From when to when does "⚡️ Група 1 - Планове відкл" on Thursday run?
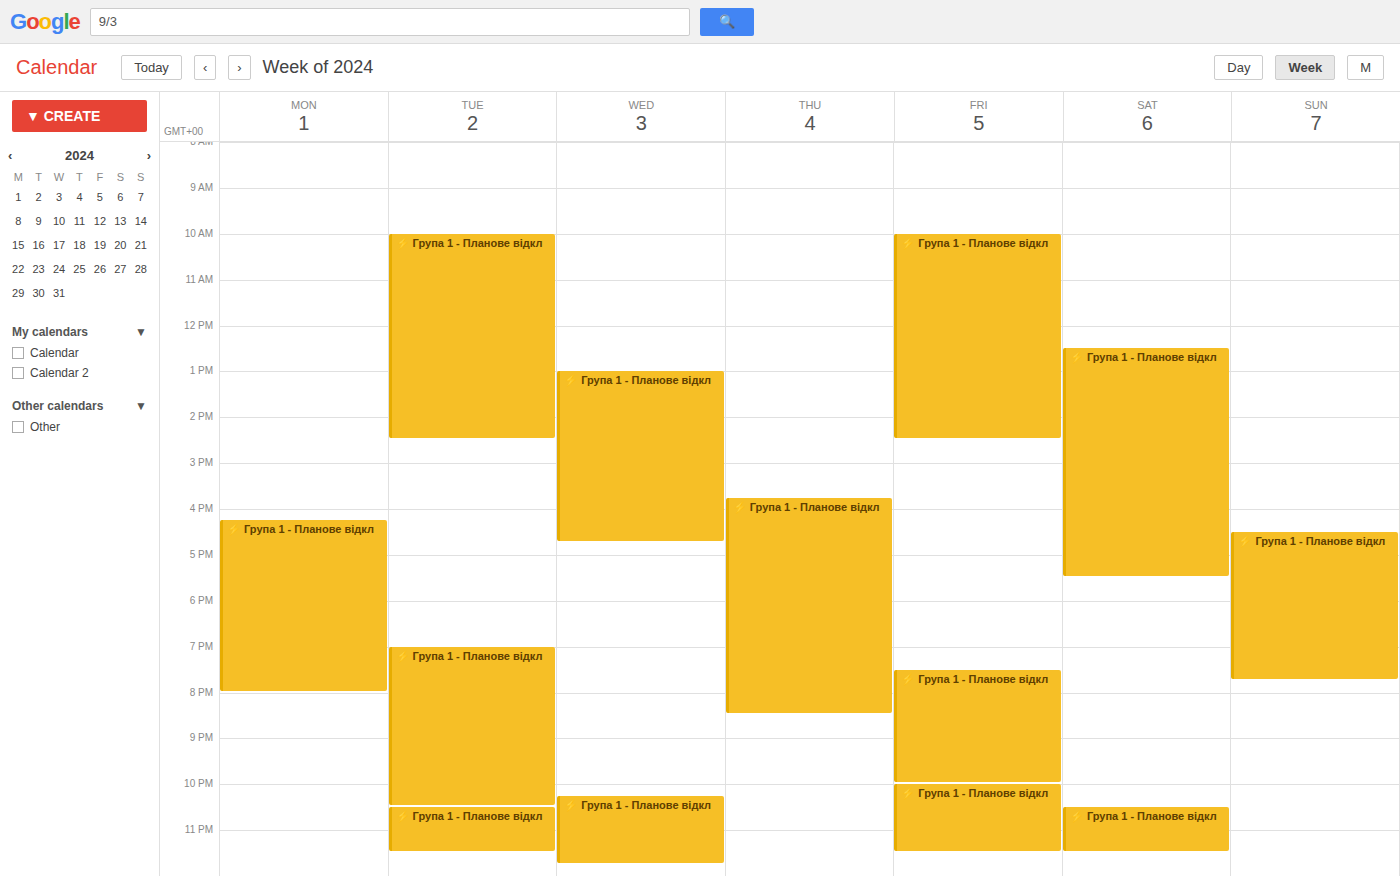
3:45 PM to 8:30 PM